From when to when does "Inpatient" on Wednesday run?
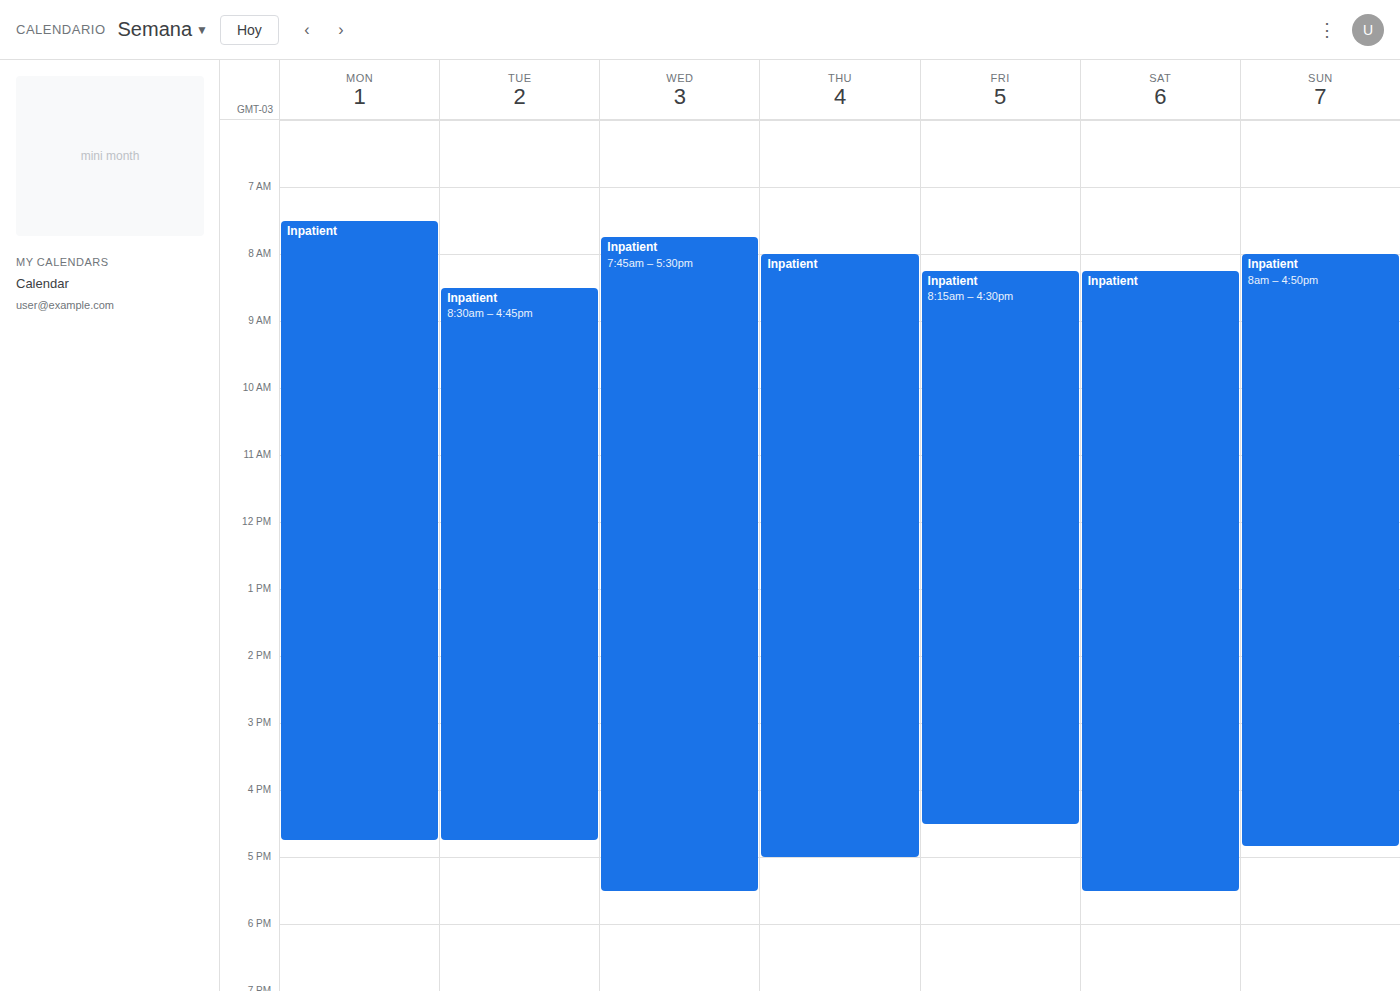
07:45 to 17:30